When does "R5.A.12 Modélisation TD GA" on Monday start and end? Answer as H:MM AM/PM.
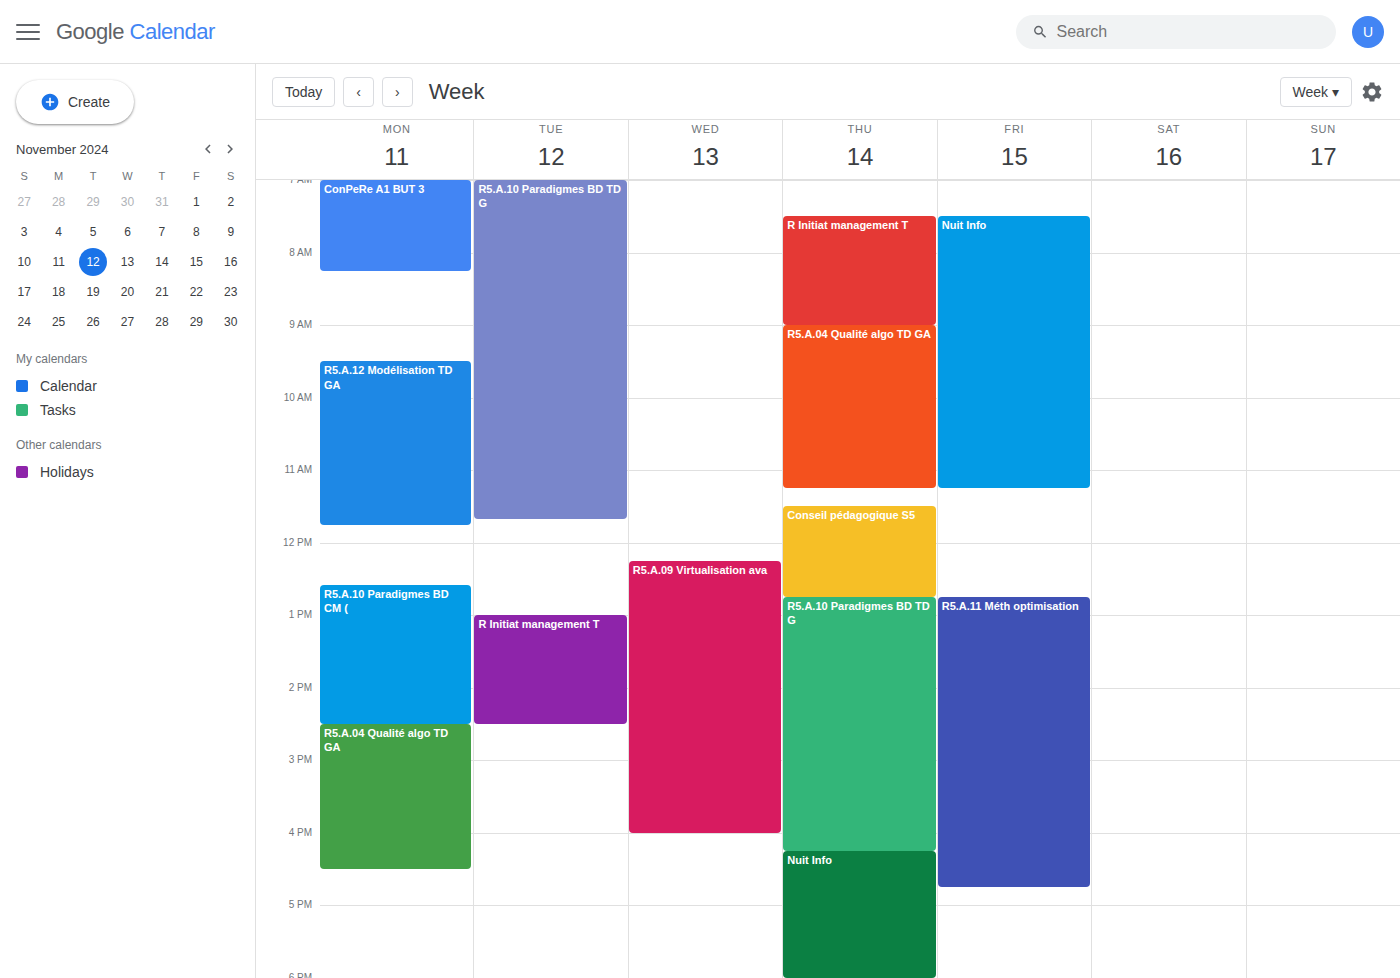
9:30 AM to 11:45 AM